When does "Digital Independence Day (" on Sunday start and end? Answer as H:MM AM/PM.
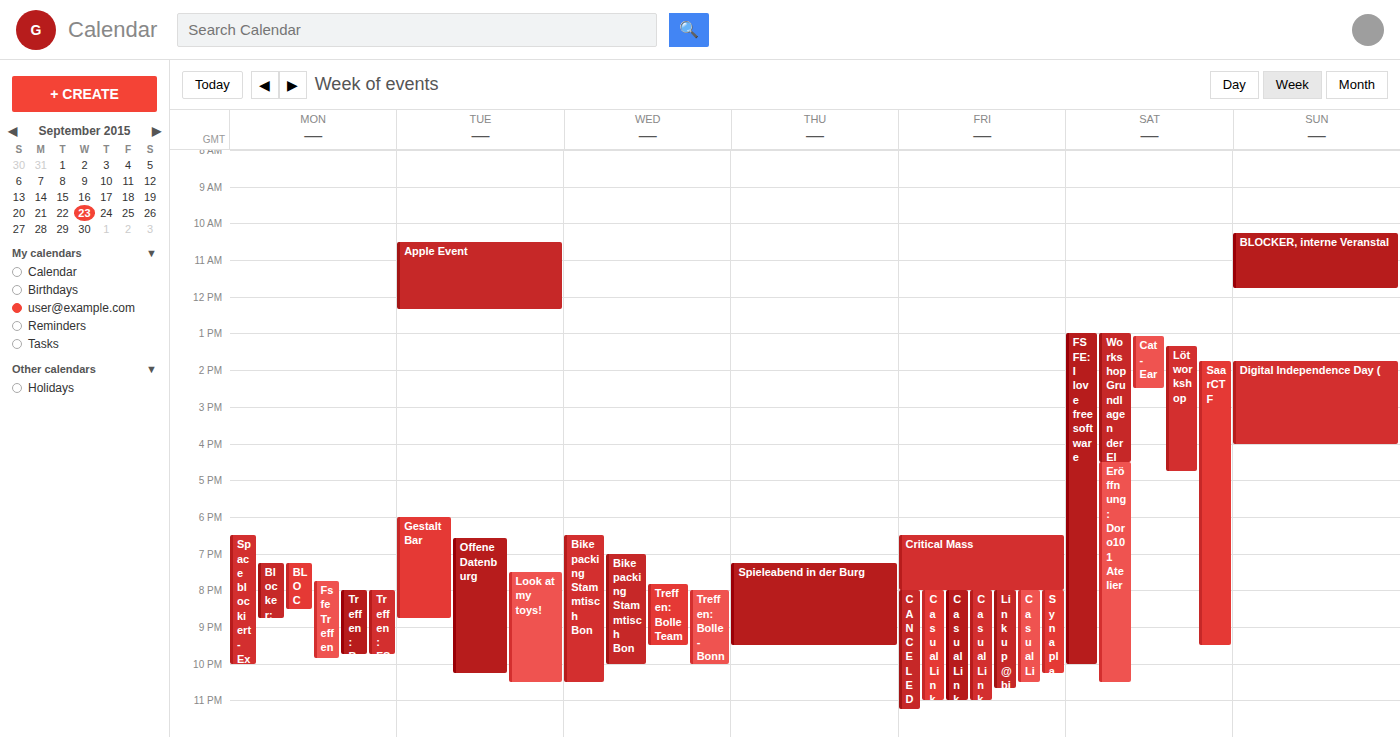
1:45 PM to 4:00 PM